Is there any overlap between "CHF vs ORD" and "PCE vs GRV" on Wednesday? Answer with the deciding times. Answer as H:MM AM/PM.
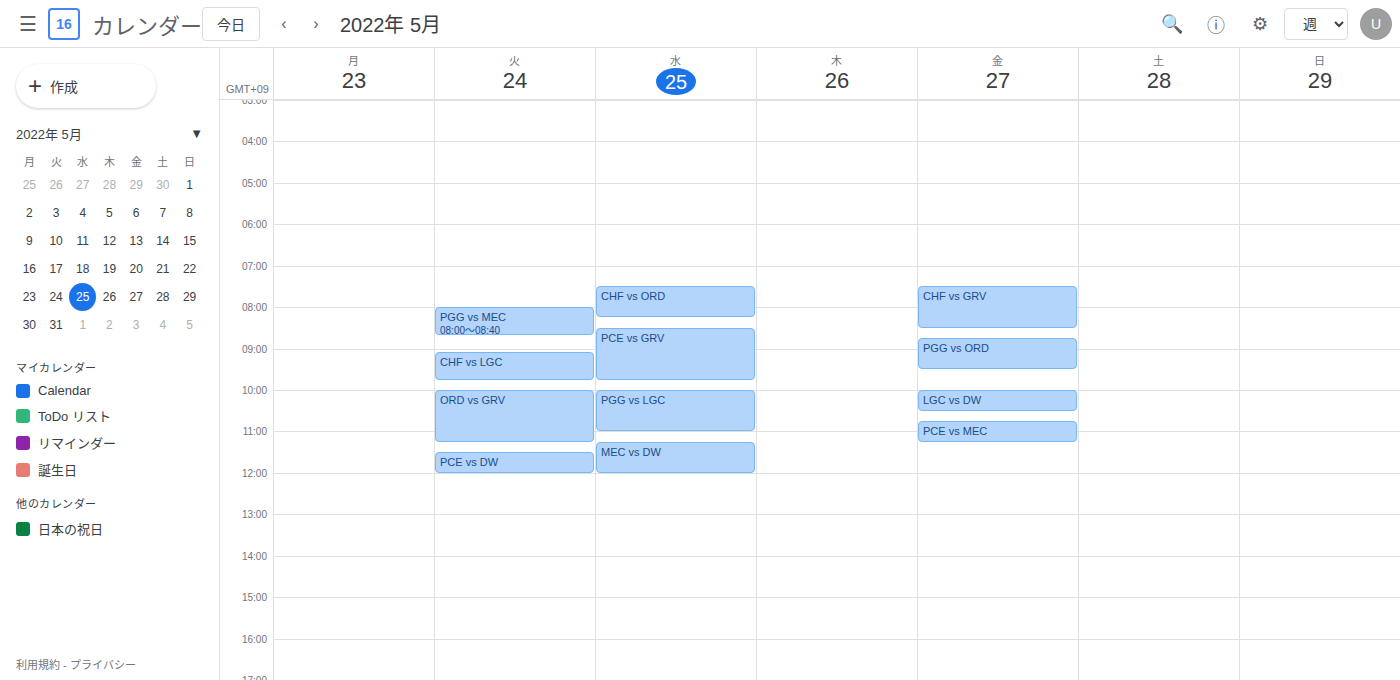
"CHF vs ORD" ends at 8:15 AM and "PCE vs GRV" starts at 8:30 AM -- no overlap.